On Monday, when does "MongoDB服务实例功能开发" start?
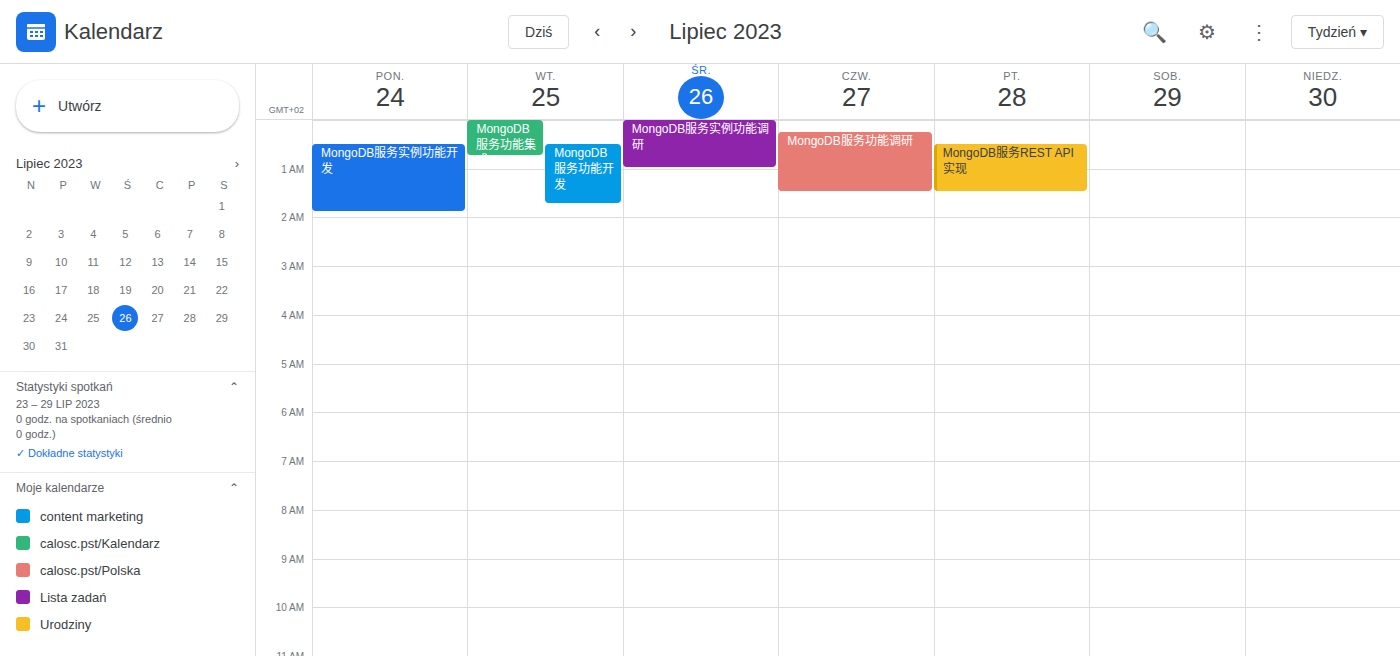
12:30 AM